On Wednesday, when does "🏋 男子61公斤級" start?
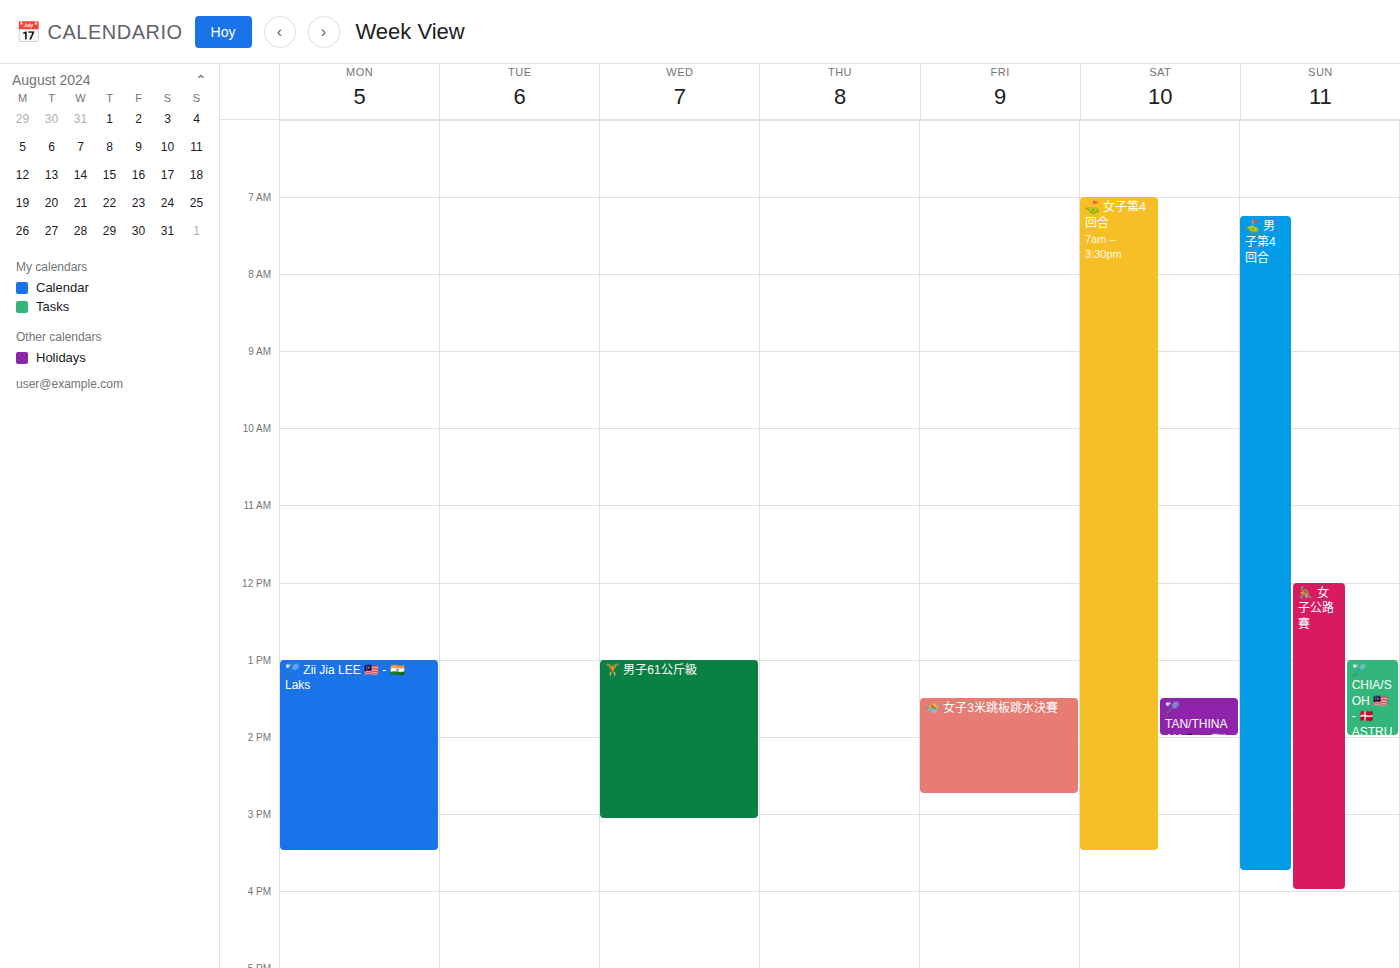
1:00 PM